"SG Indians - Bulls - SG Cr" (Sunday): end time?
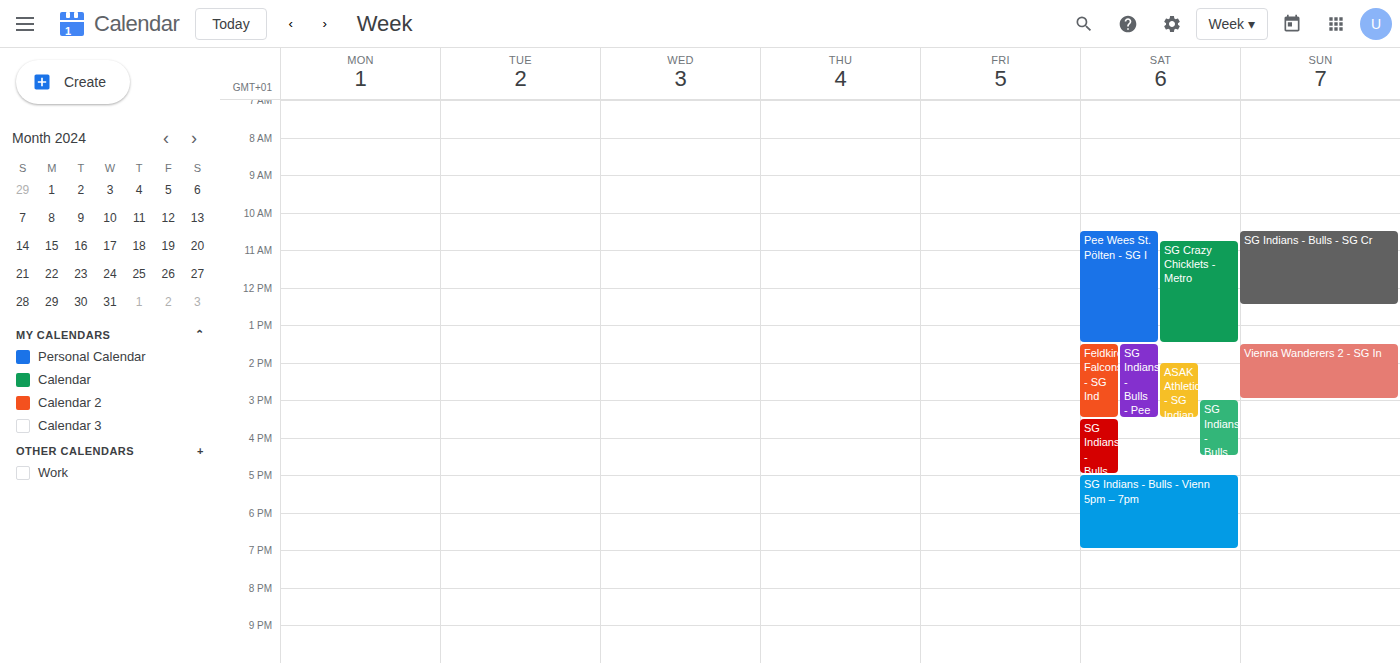
12:30